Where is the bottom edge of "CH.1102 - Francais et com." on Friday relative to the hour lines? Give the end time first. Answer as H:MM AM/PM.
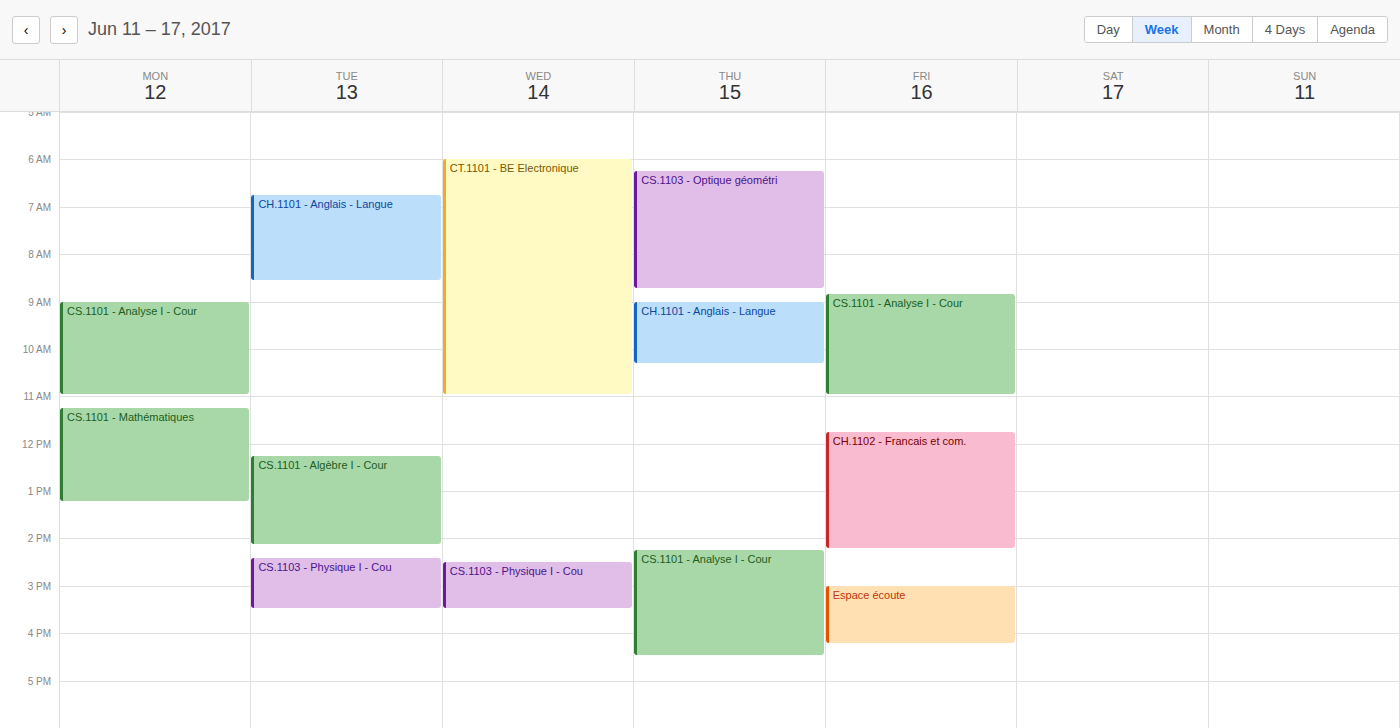
2:15 PM -- neither: a quarter of the way from the 2 PM line to the 3 PM line.